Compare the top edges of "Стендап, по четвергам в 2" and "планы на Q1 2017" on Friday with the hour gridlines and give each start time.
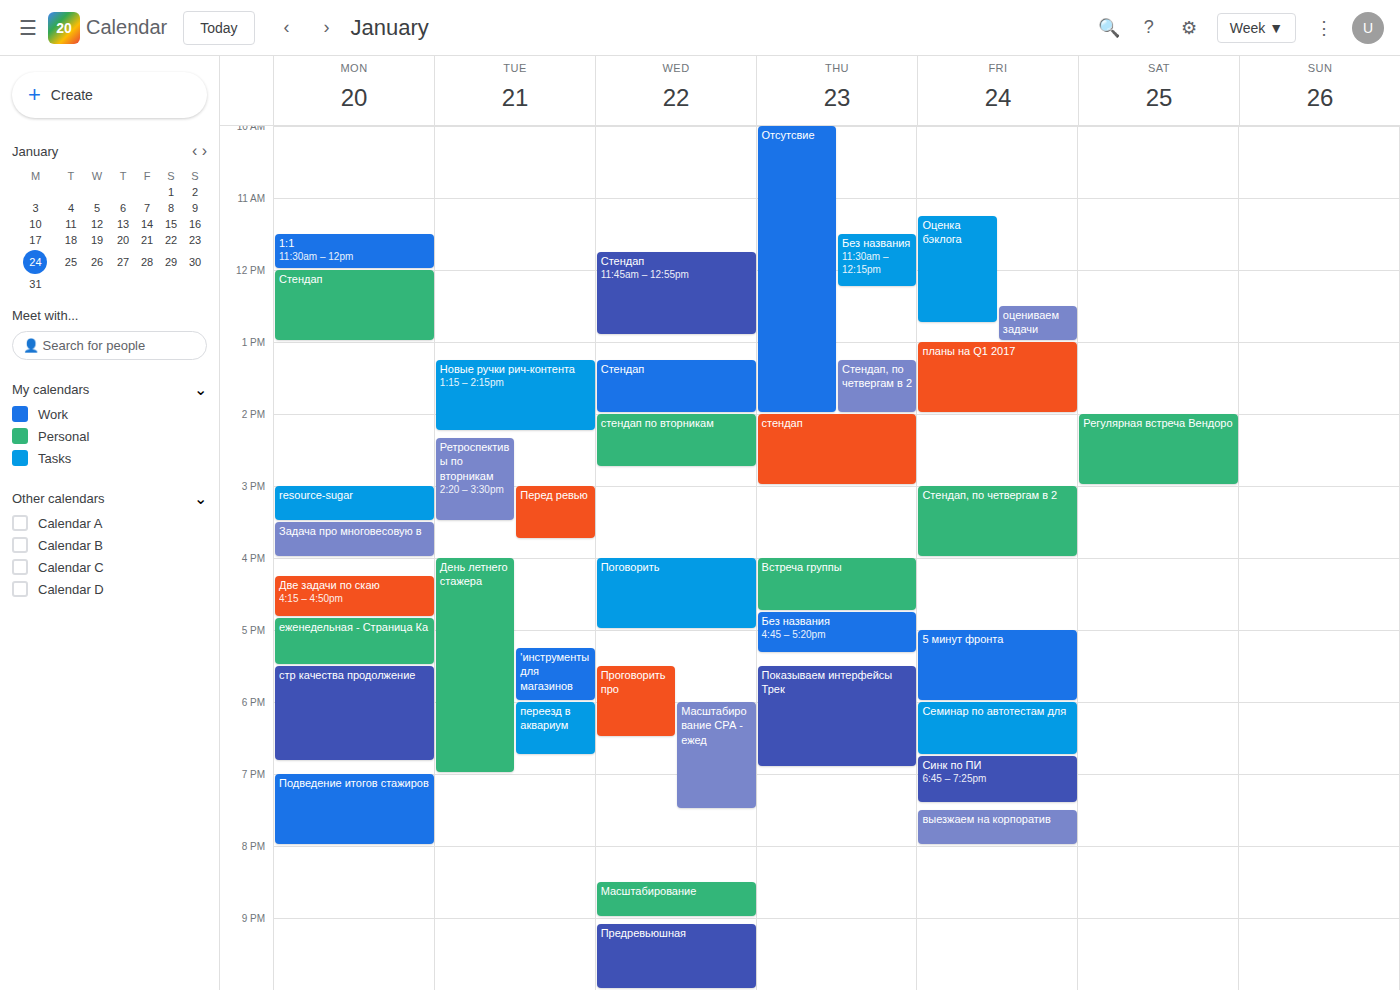
"Стендап, по четвергам в 2": 3:00 PM, exactly on the 3 PM line. "планы на Q1 2017": 1:00 PM, exactly on the 1 PM line.